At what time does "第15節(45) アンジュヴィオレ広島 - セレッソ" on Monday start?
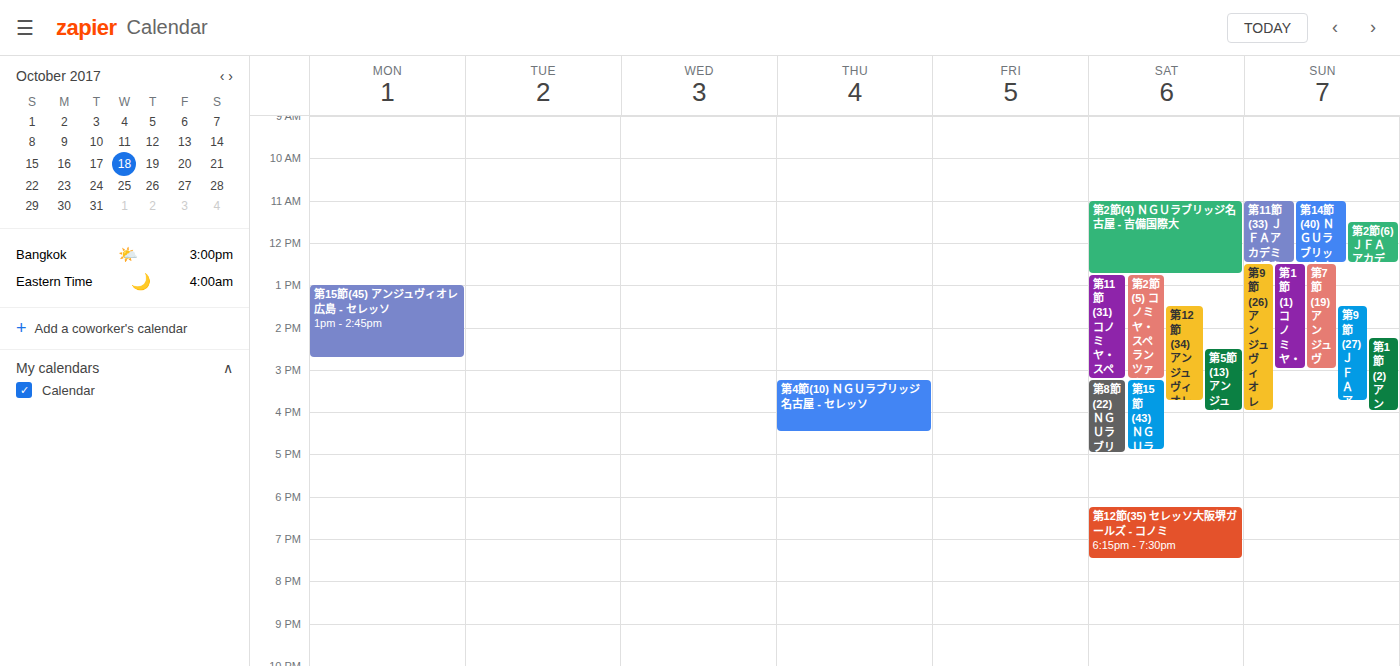
1:00 PM